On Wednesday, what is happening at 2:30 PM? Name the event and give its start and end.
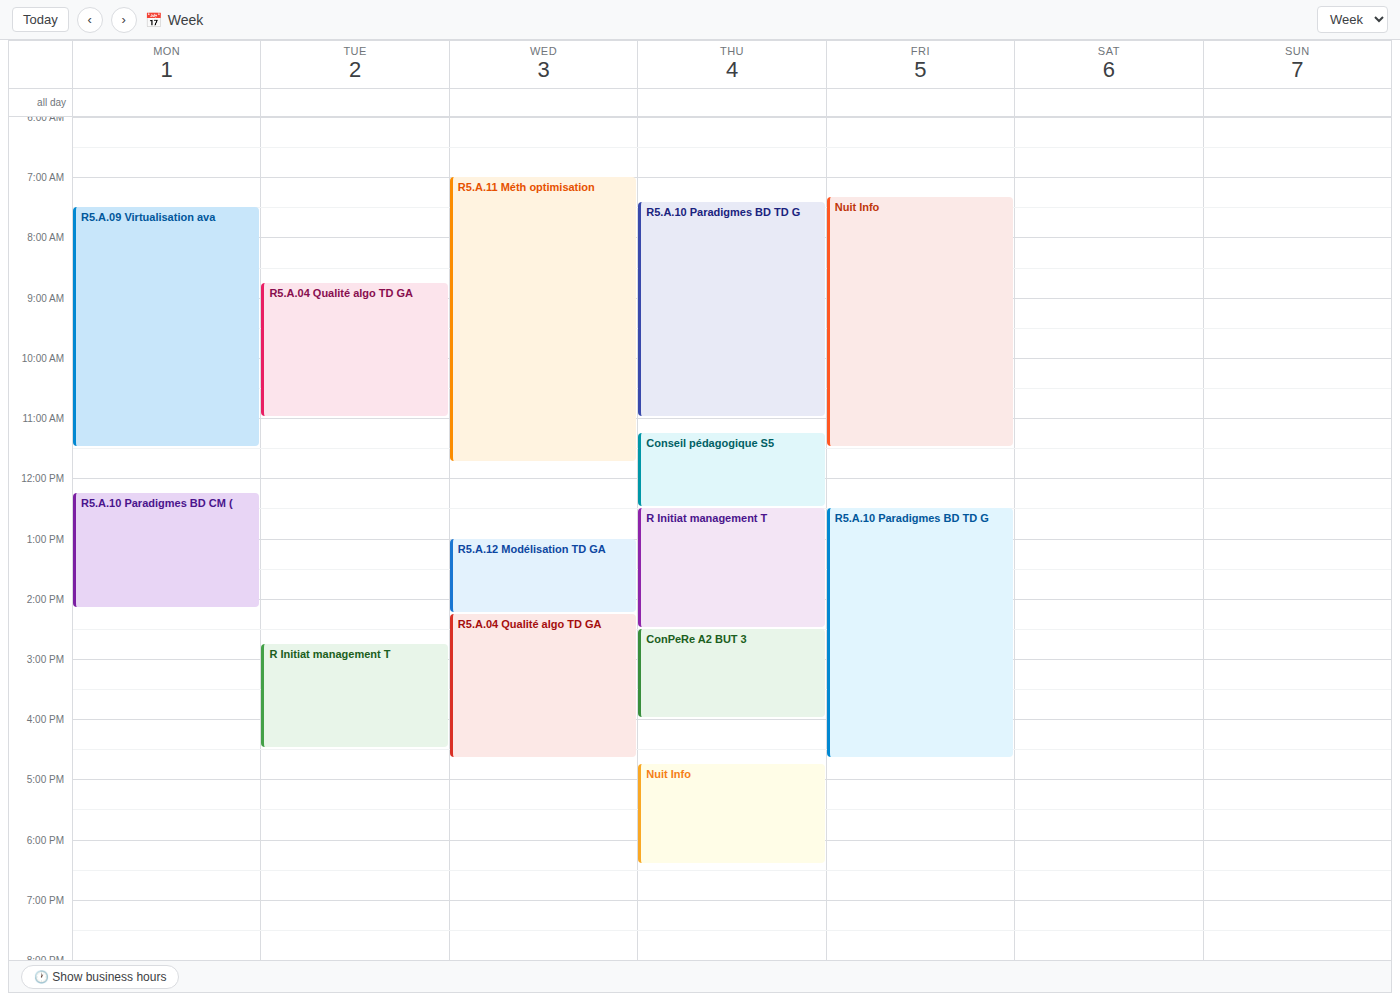
"R5.A.04 Qualité algo TD GA", 2:15 PM to 4:40 PM